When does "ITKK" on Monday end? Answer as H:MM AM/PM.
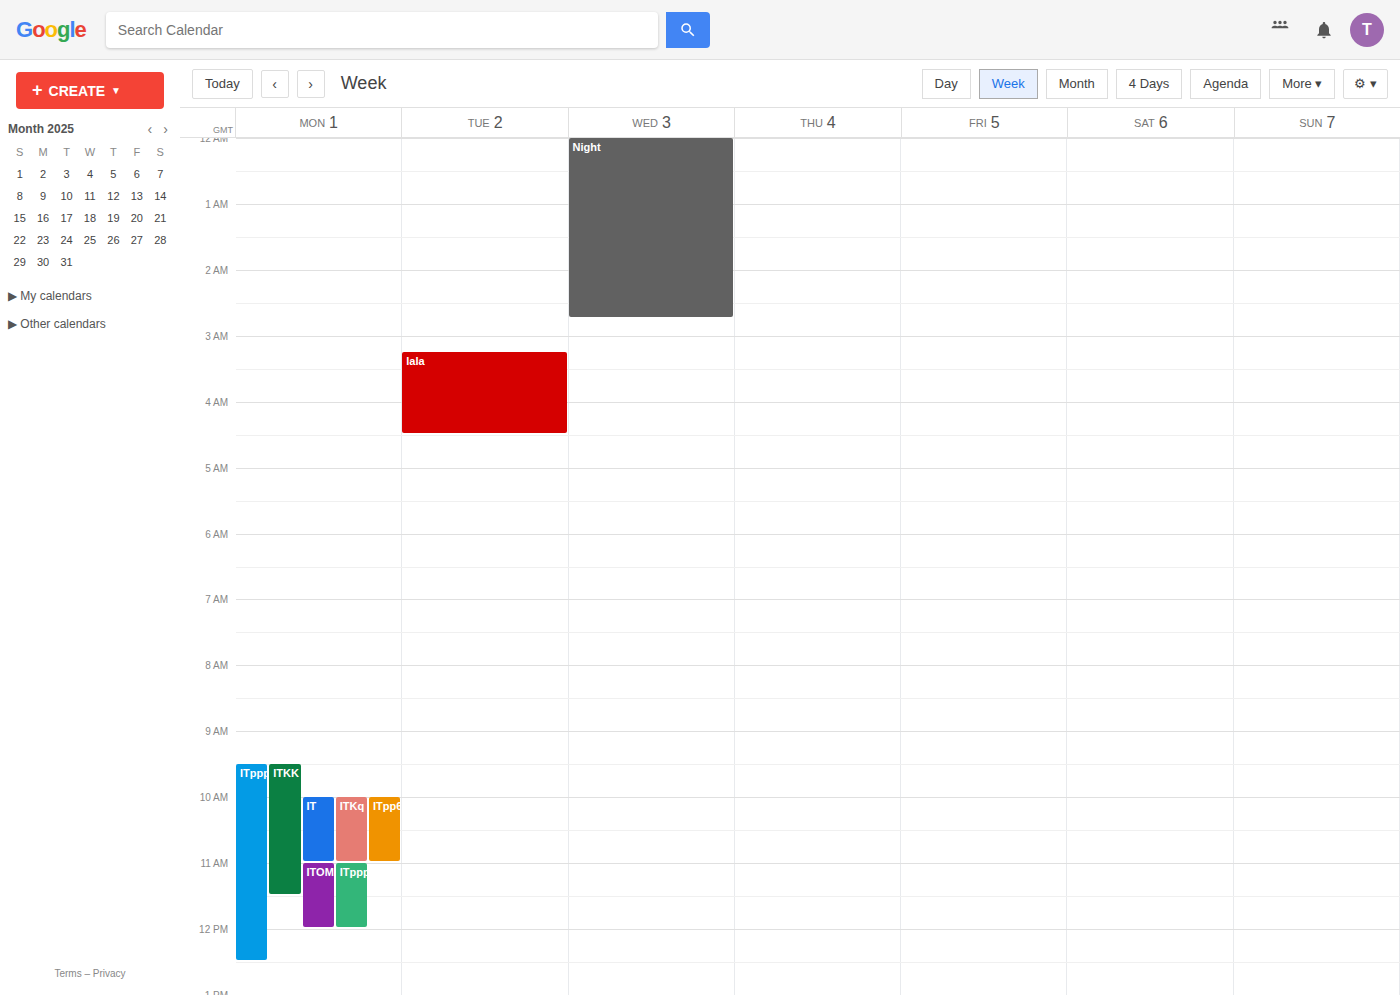
11:30 AM